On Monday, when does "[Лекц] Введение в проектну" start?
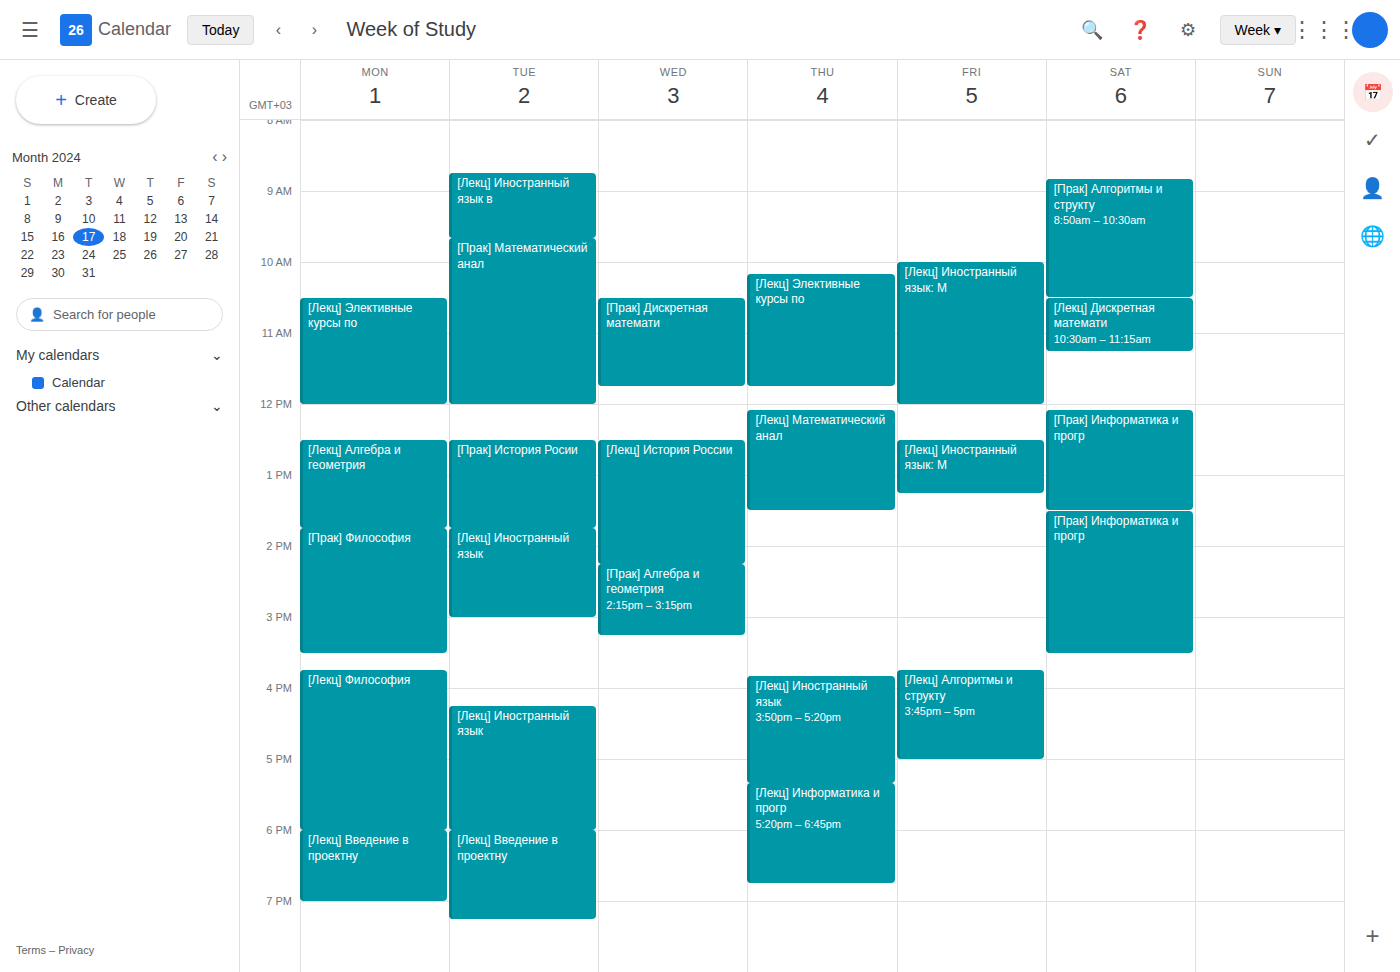
18:00